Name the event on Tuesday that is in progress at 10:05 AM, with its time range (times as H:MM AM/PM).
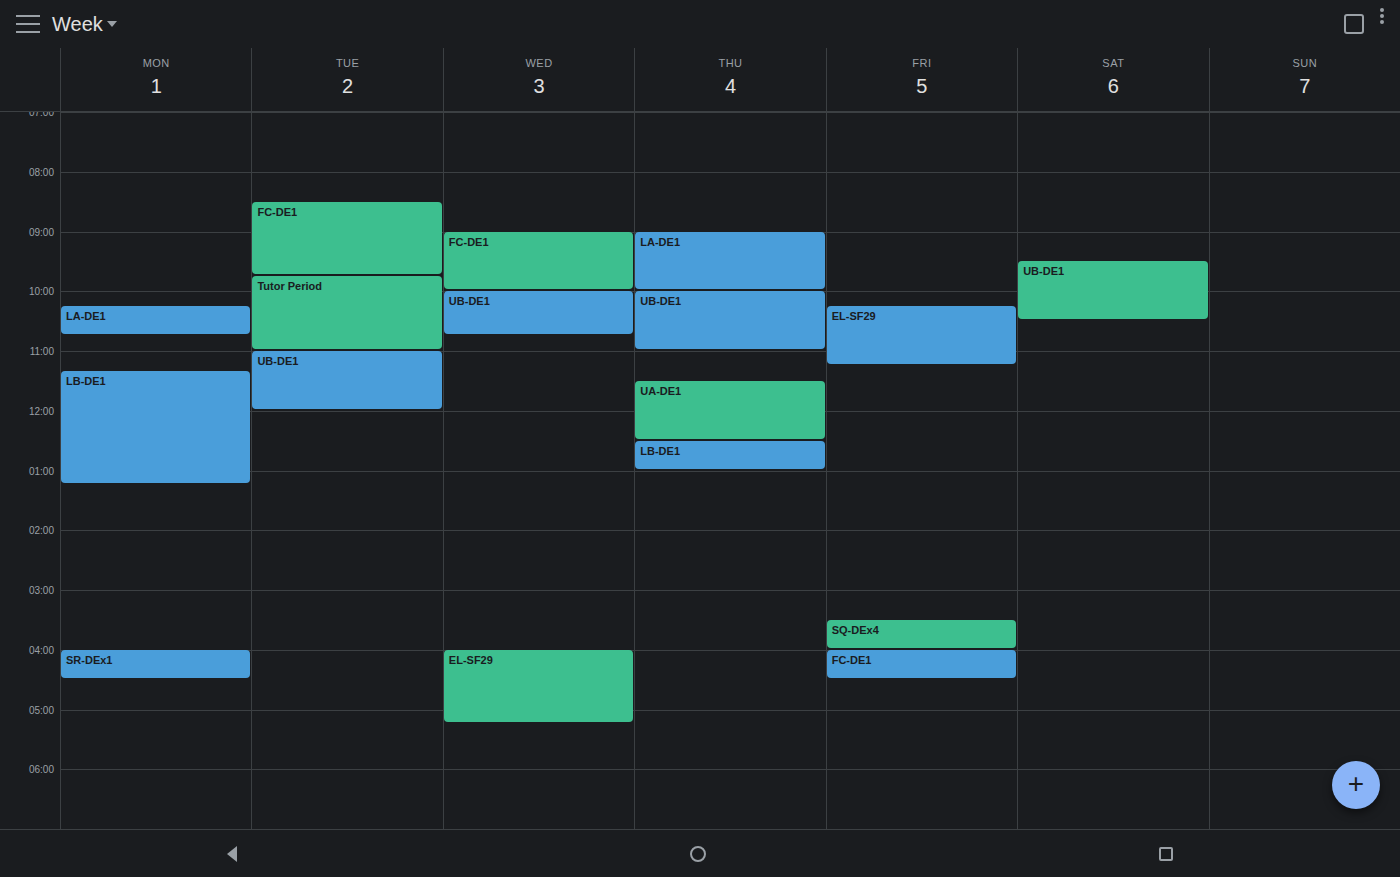
"Tutor Period", 9:45 AM to 11:00 AM